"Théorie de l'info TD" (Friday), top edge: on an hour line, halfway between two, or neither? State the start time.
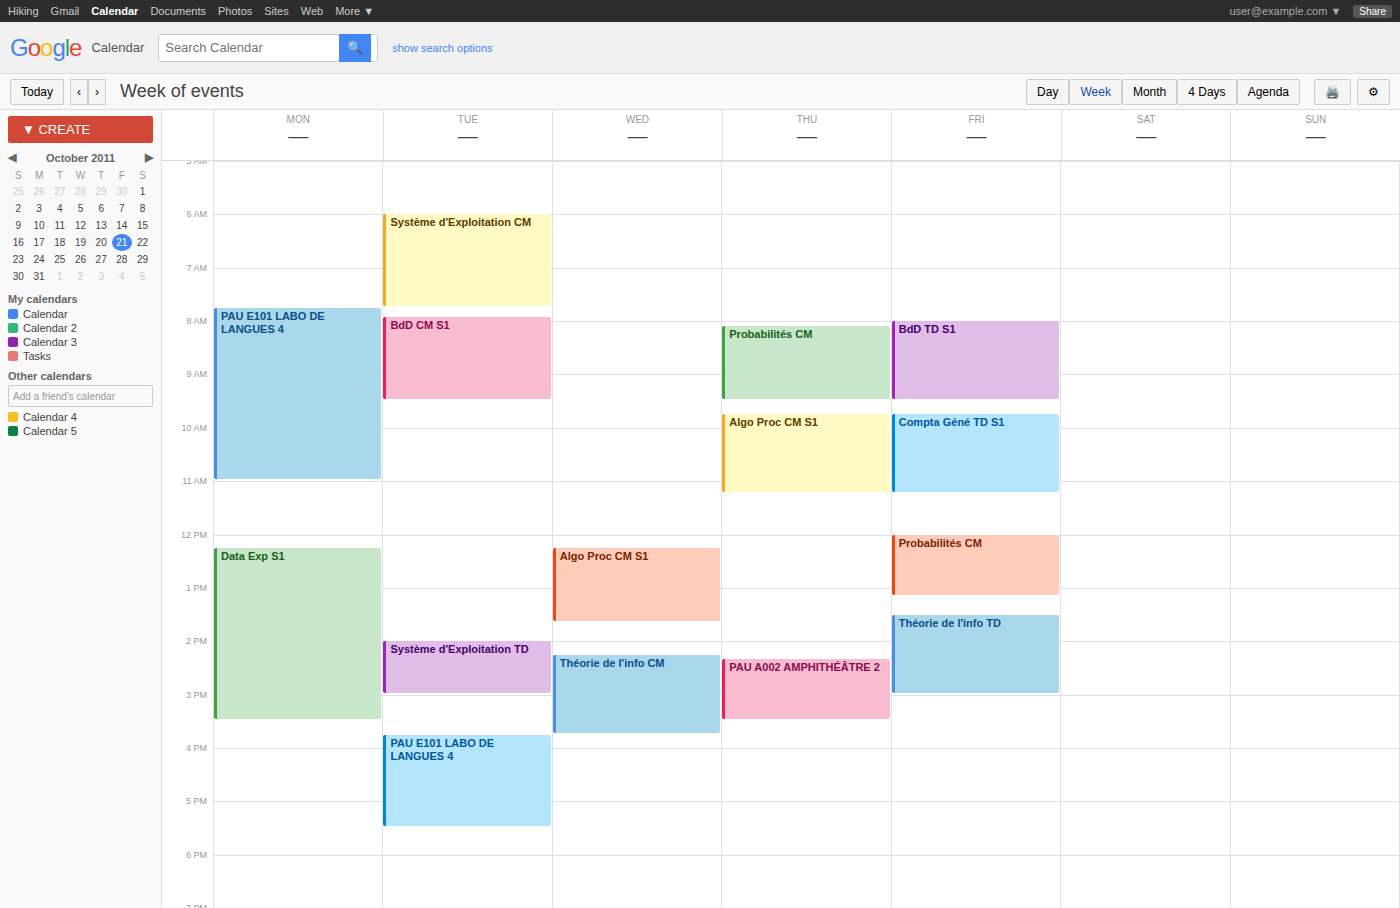
1:30 PM -- halfway between the 1 PM and 2 PM lines.